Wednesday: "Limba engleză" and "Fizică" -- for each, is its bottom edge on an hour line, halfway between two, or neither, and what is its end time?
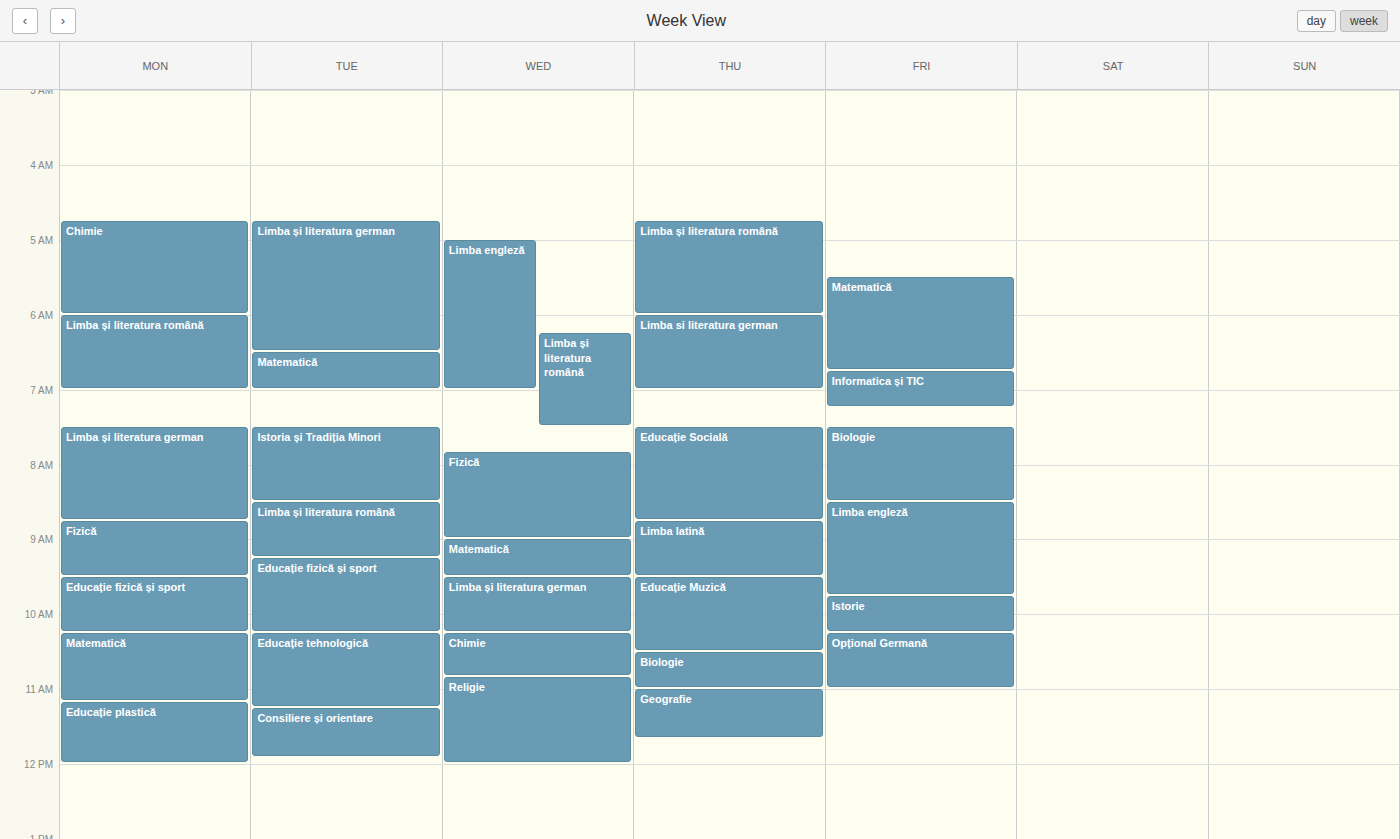
"Limba engleză": 7:00 AM, exactly on the 7 AM line. "Fizică": 9:00 AM, exactly on the 9 AM line.